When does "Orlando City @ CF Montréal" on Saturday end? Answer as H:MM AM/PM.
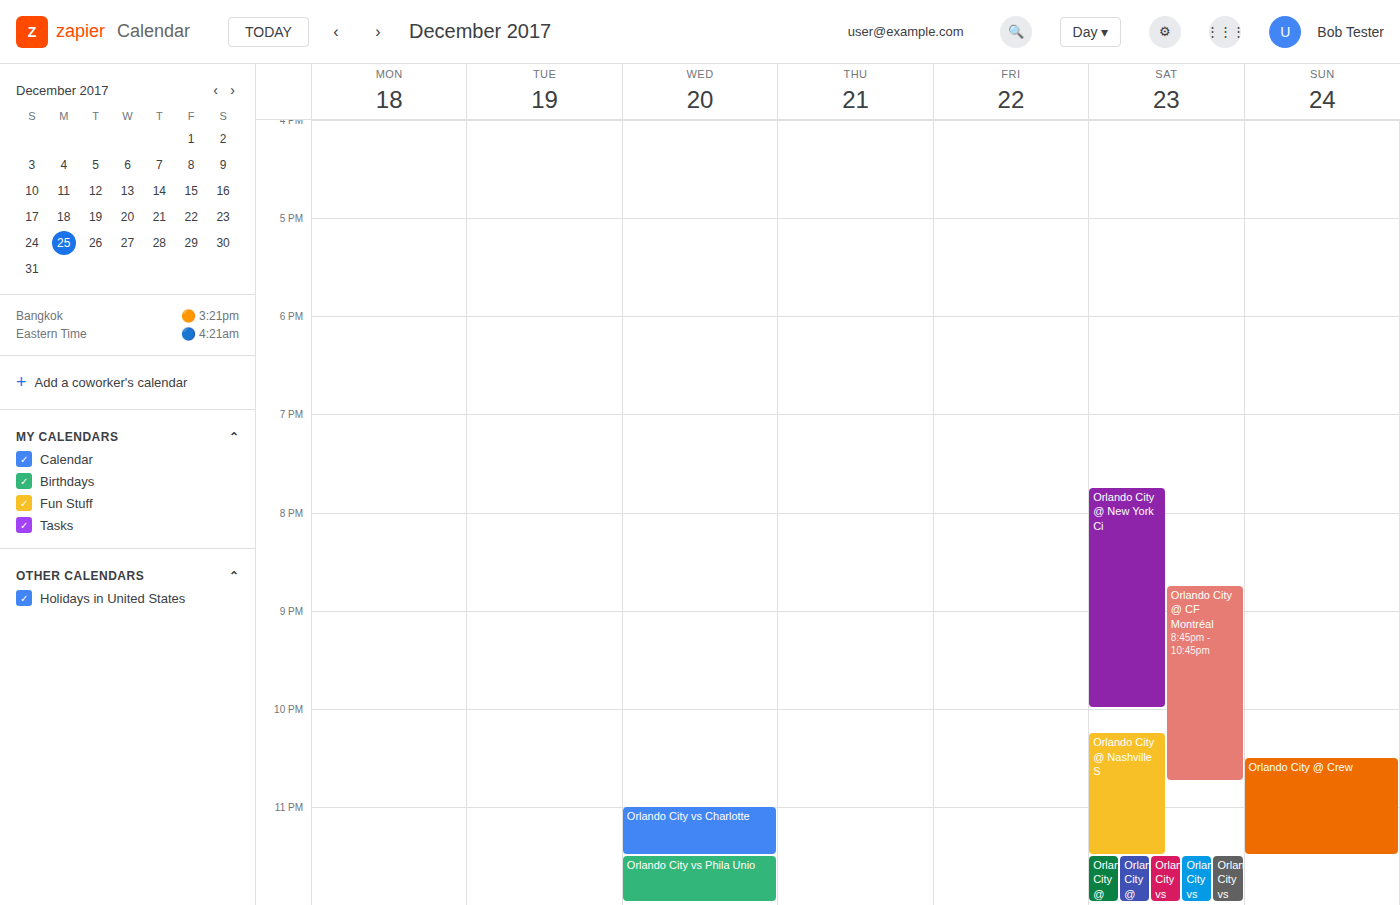
10:45 PM